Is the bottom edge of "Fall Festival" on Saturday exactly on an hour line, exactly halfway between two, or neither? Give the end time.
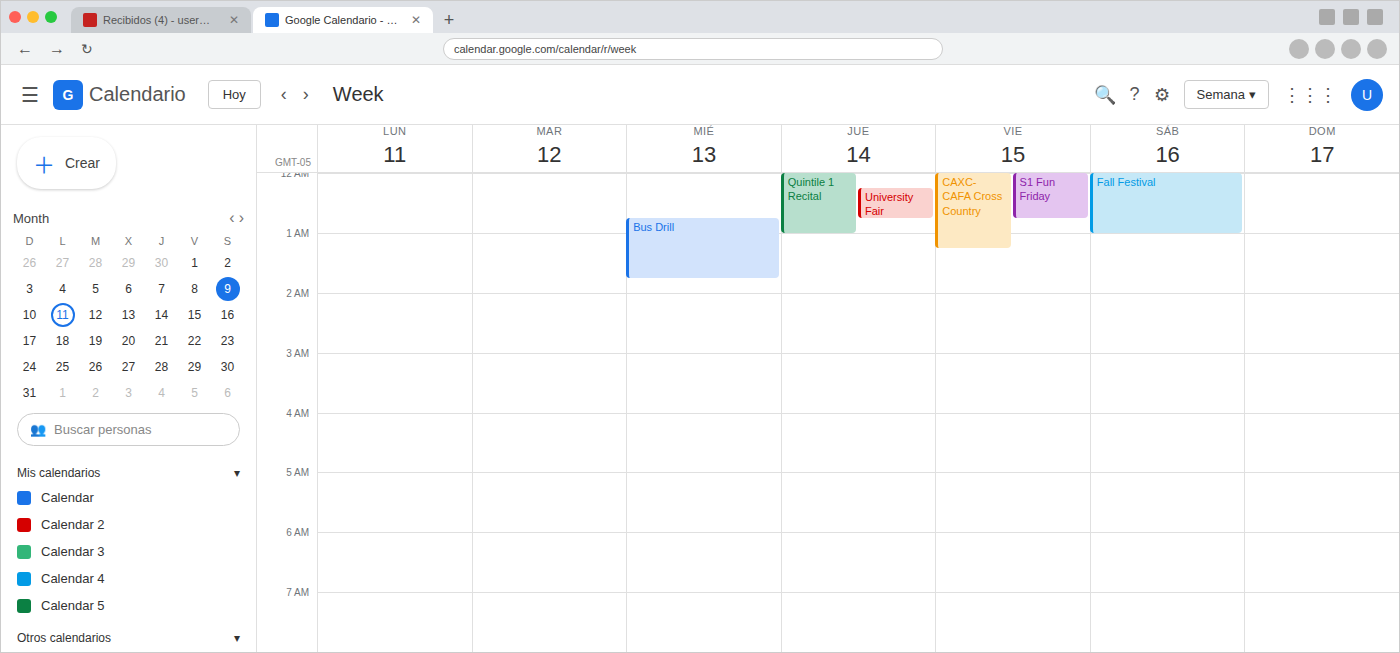
1:00 AM -- exactly on the 1 AM line.